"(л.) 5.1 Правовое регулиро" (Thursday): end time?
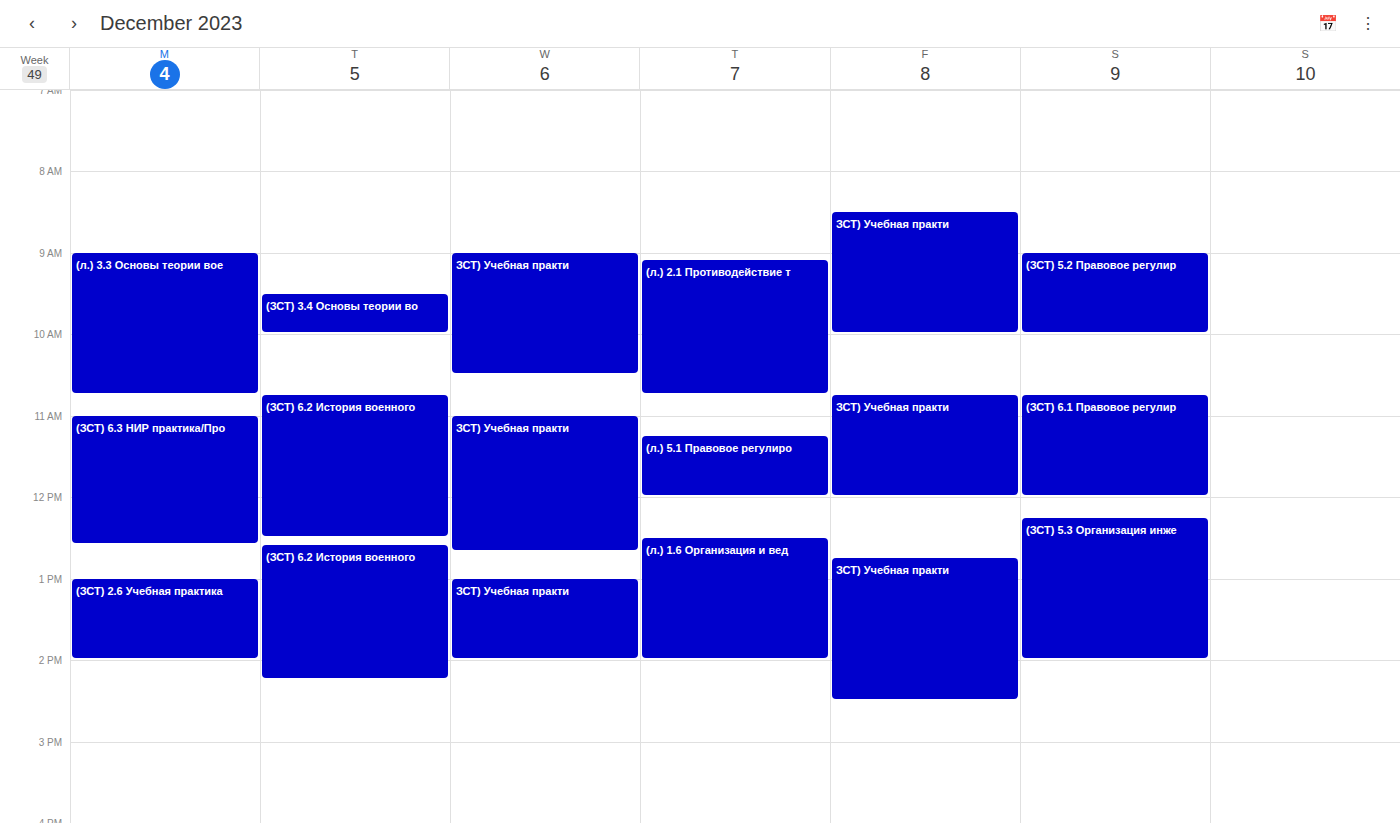
12:00